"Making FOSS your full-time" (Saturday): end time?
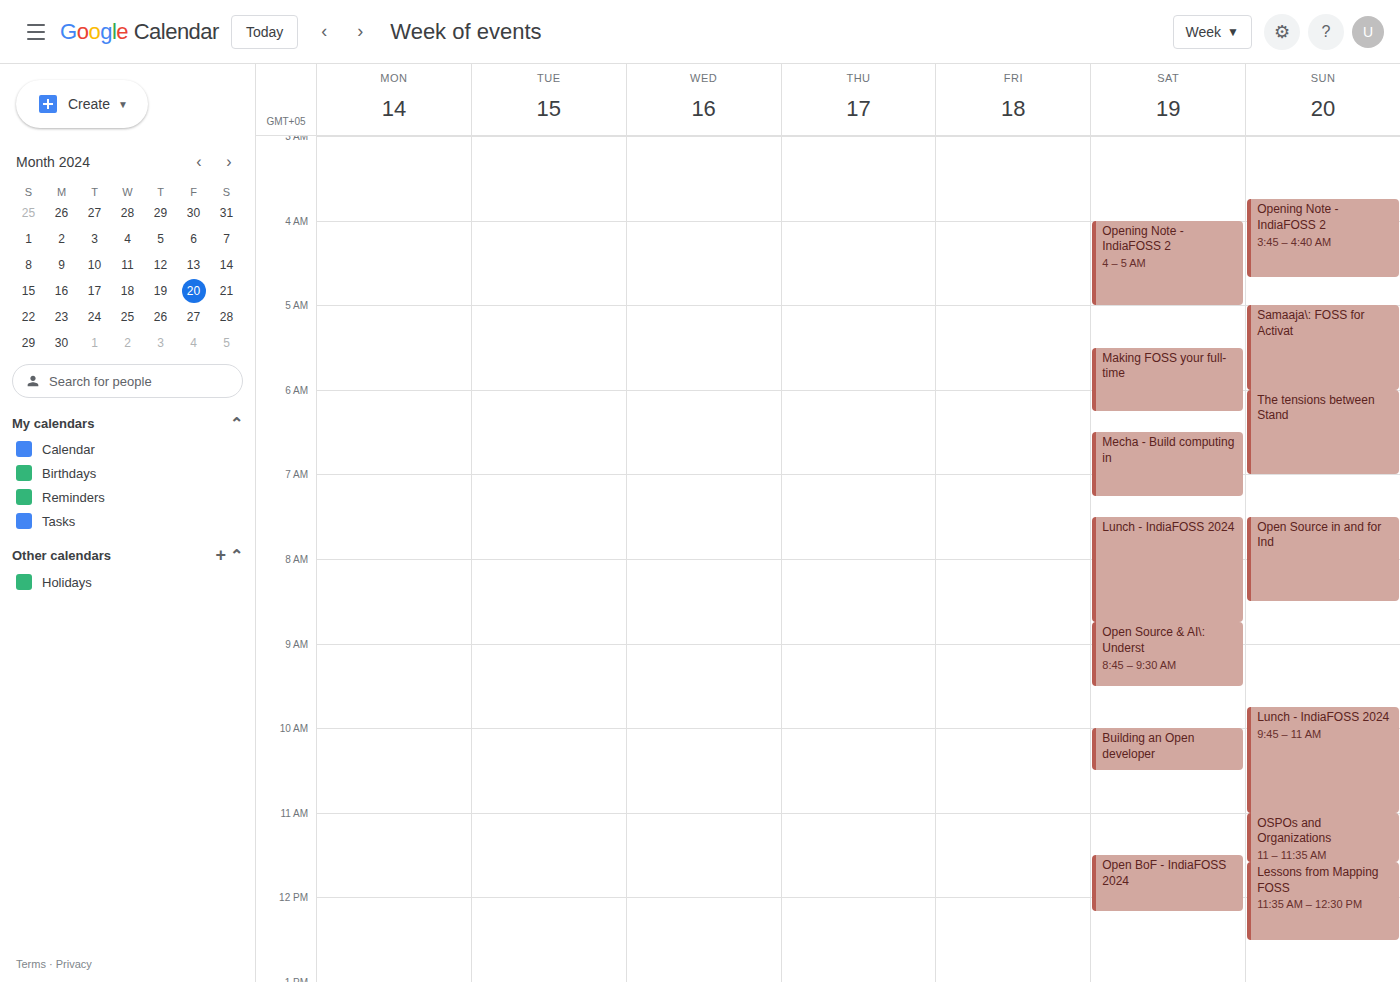
6:15 AM